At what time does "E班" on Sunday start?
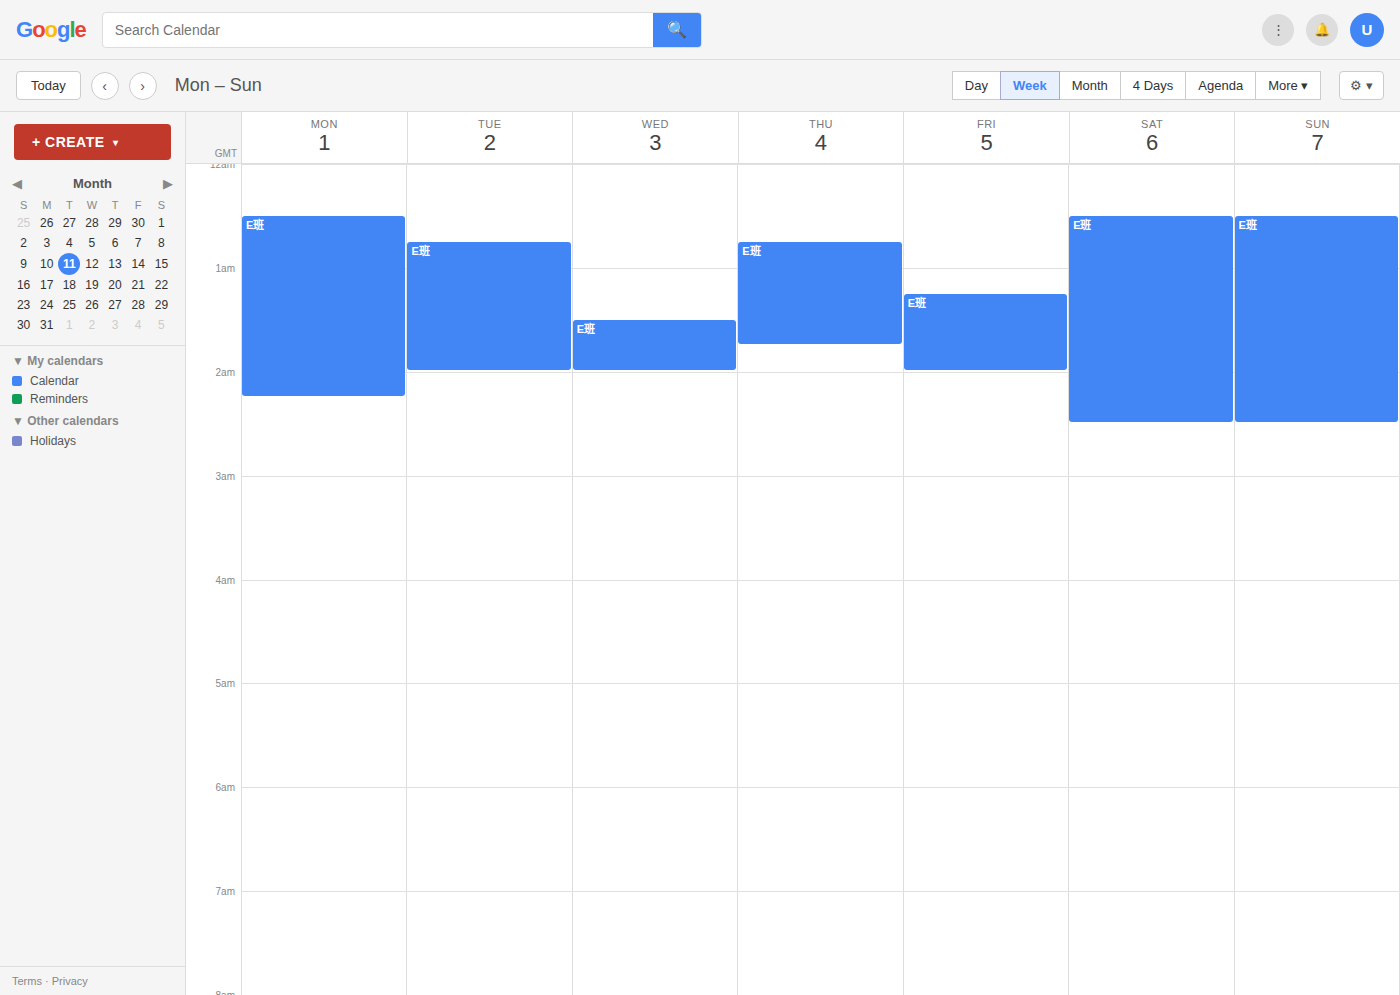
12:30 AM